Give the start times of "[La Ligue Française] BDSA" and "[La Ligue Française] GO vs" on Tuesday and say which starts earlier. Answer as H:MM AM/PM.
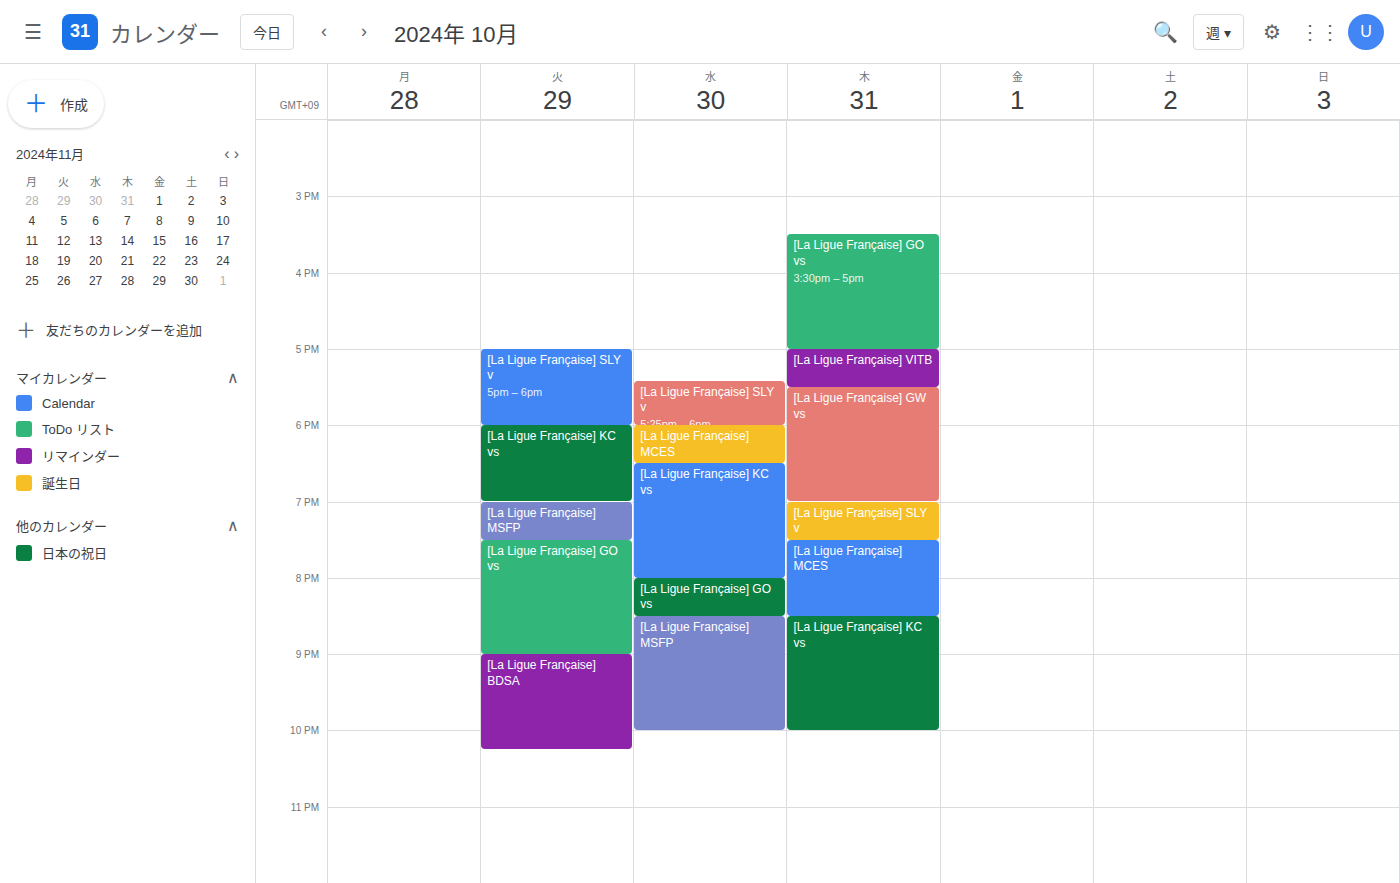
"[La Ligue Française] GO vs" 7:30 PM; "[La Ligue Française] BDSA" 9:00 PM.